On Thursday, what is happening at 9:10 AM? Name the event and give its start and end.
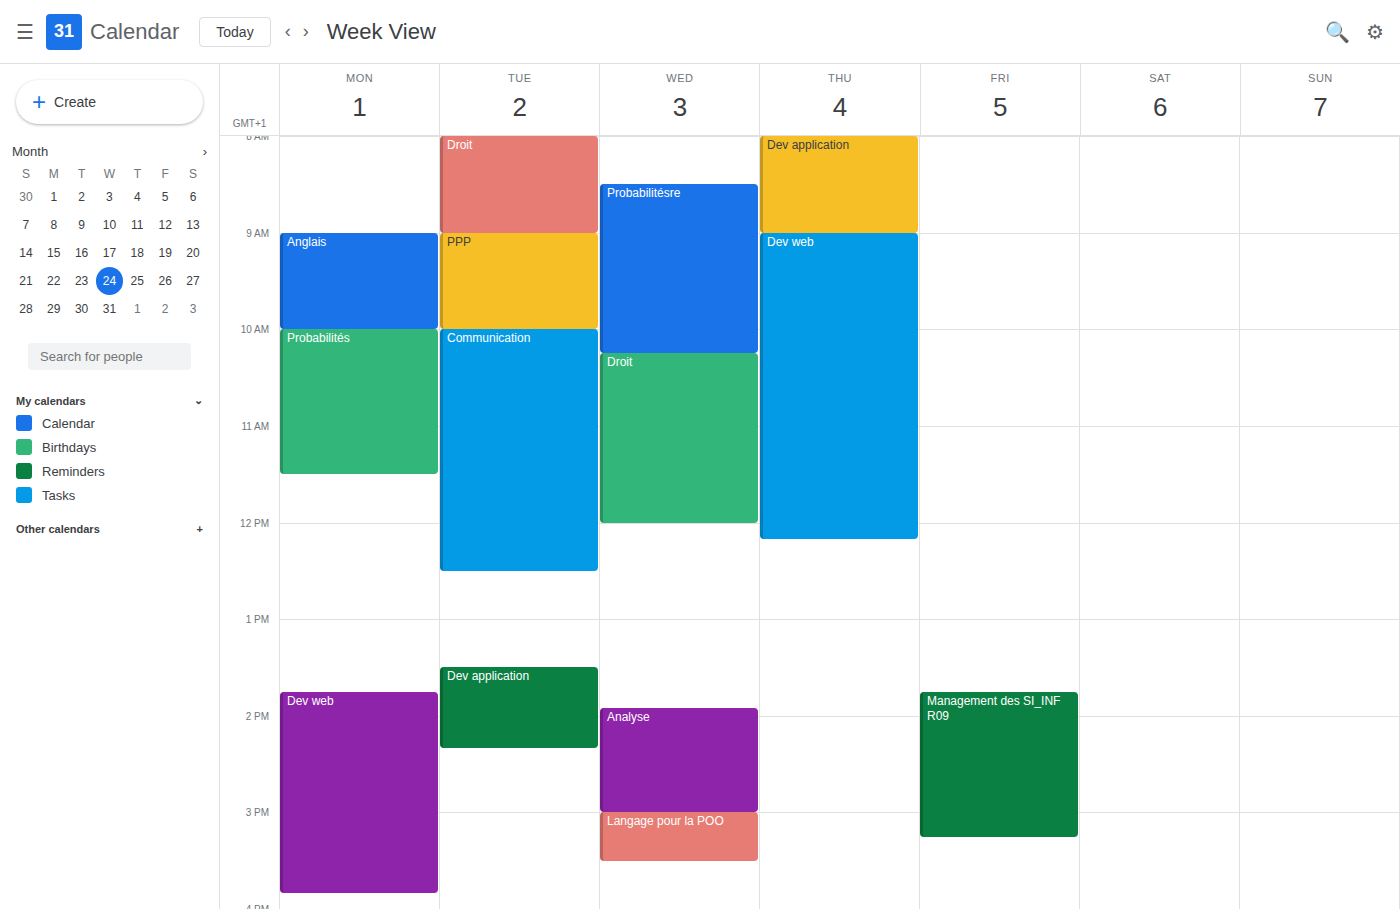
"Dev web", 9:00 AM to 12:10 PM